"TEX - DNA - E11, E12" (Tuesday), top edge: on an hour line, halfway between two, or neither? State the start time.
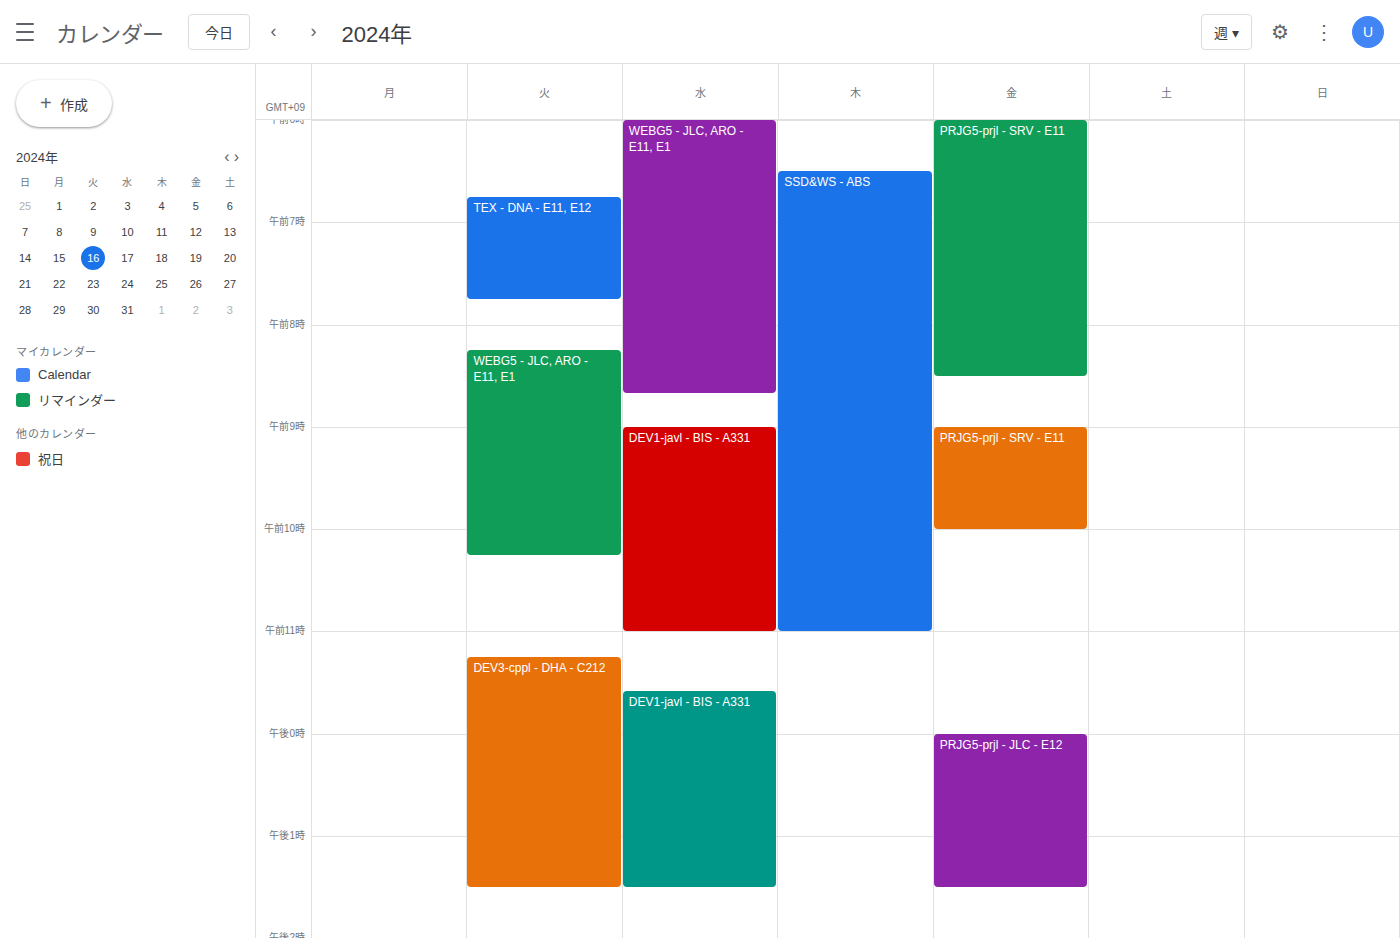
06:45 -- neither: three quarters of the way from the 06:00 line to the 07:00 line.